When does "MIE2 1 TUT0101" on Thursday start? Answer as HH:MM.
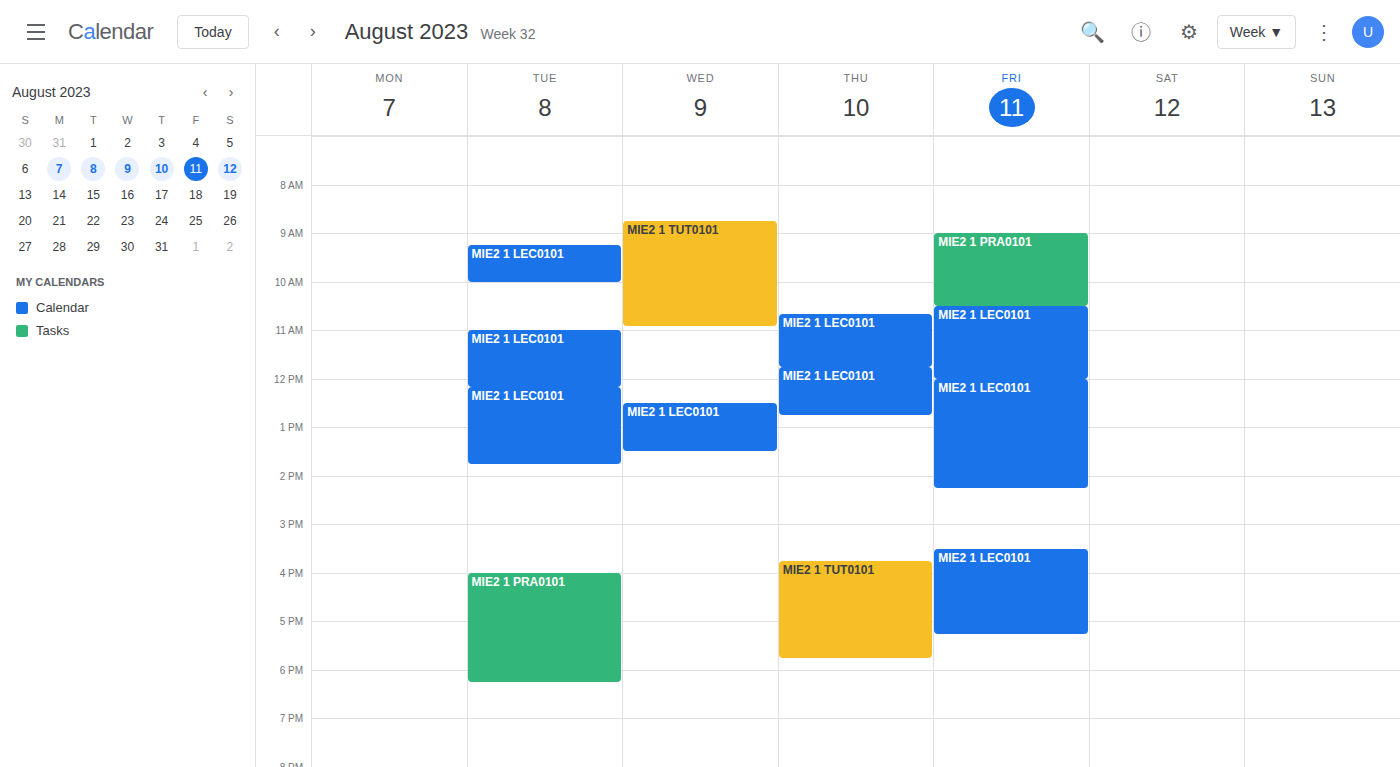
15:45